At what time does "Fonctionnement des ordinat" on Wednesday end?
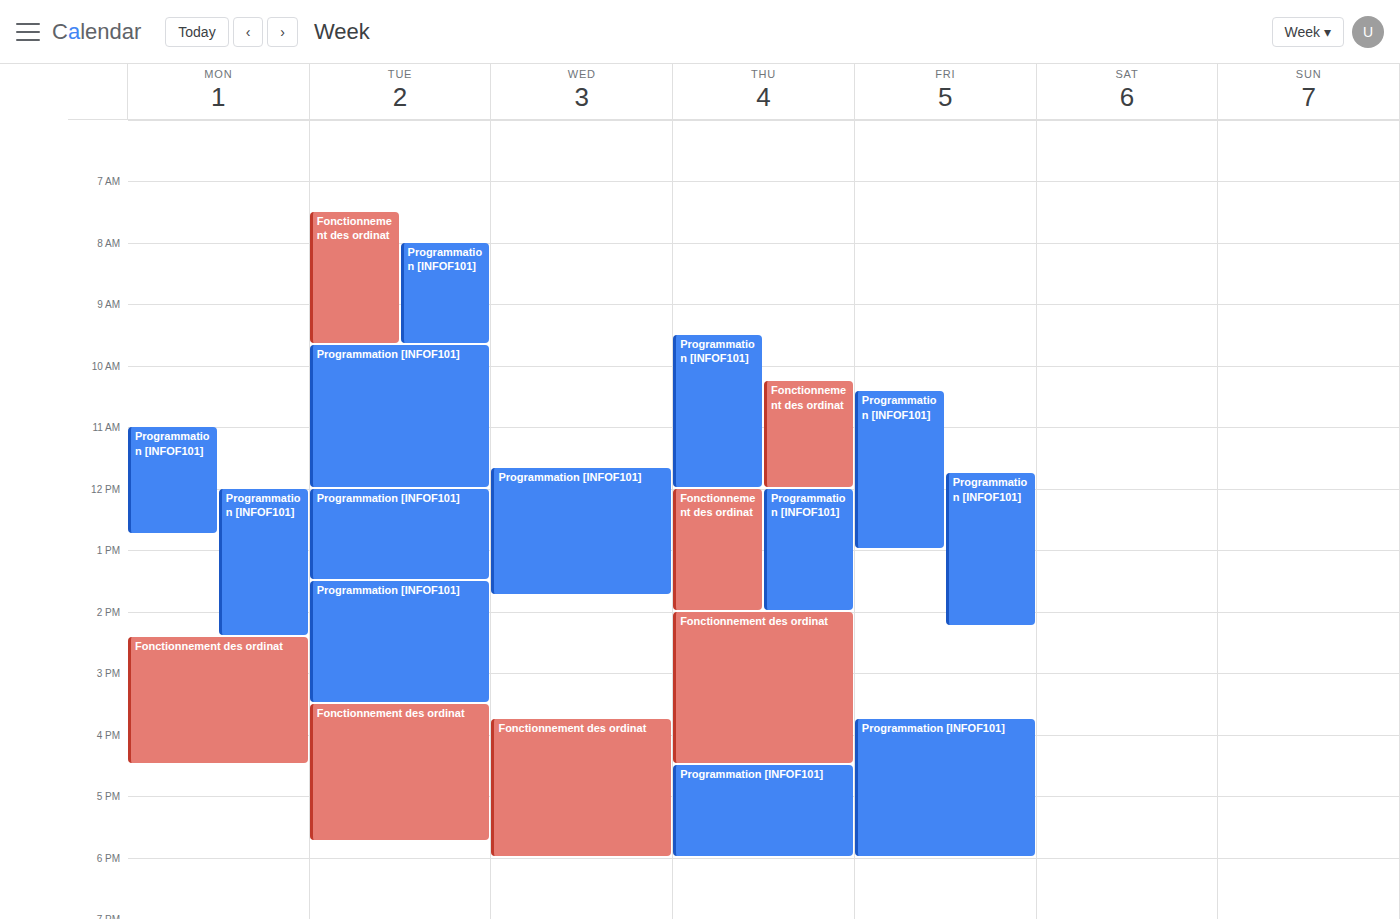
6:00 PM